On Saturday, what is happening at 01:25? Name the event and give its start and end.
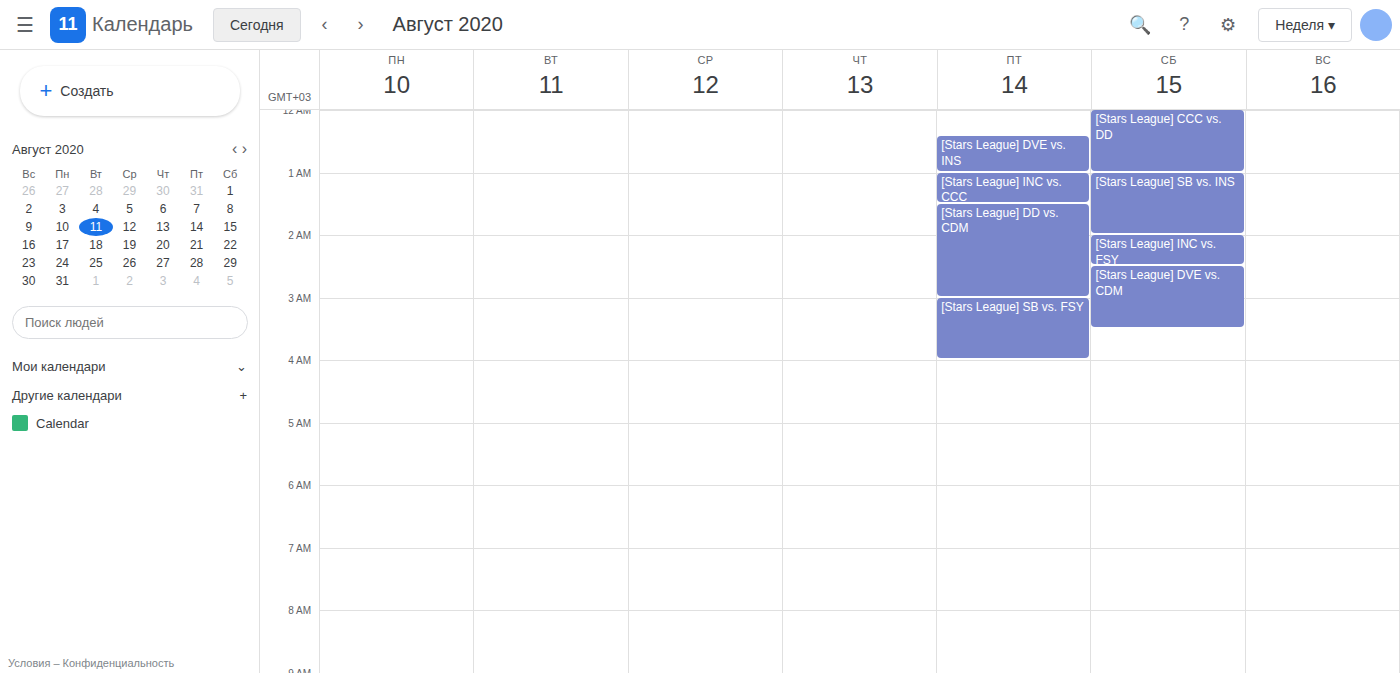
"[Stars League] SB vs. INS", 01:00 to 02:00